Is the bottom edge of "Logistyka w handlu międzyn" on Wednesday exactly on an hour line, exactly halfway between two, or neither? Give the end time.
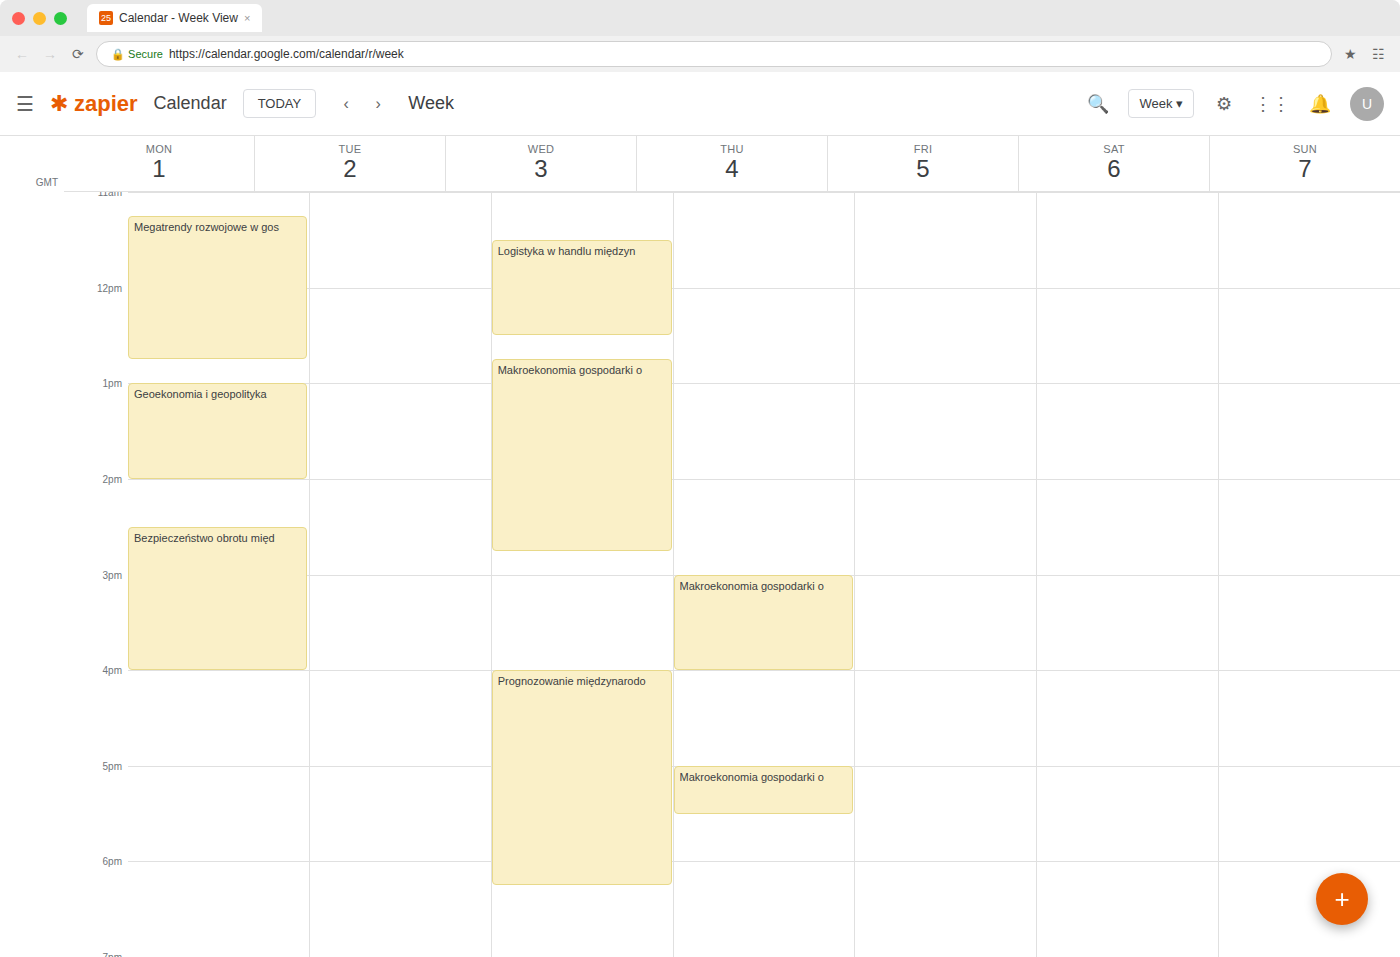
12:30 PM -- halfway between the 12 PM and 1 PM lines.